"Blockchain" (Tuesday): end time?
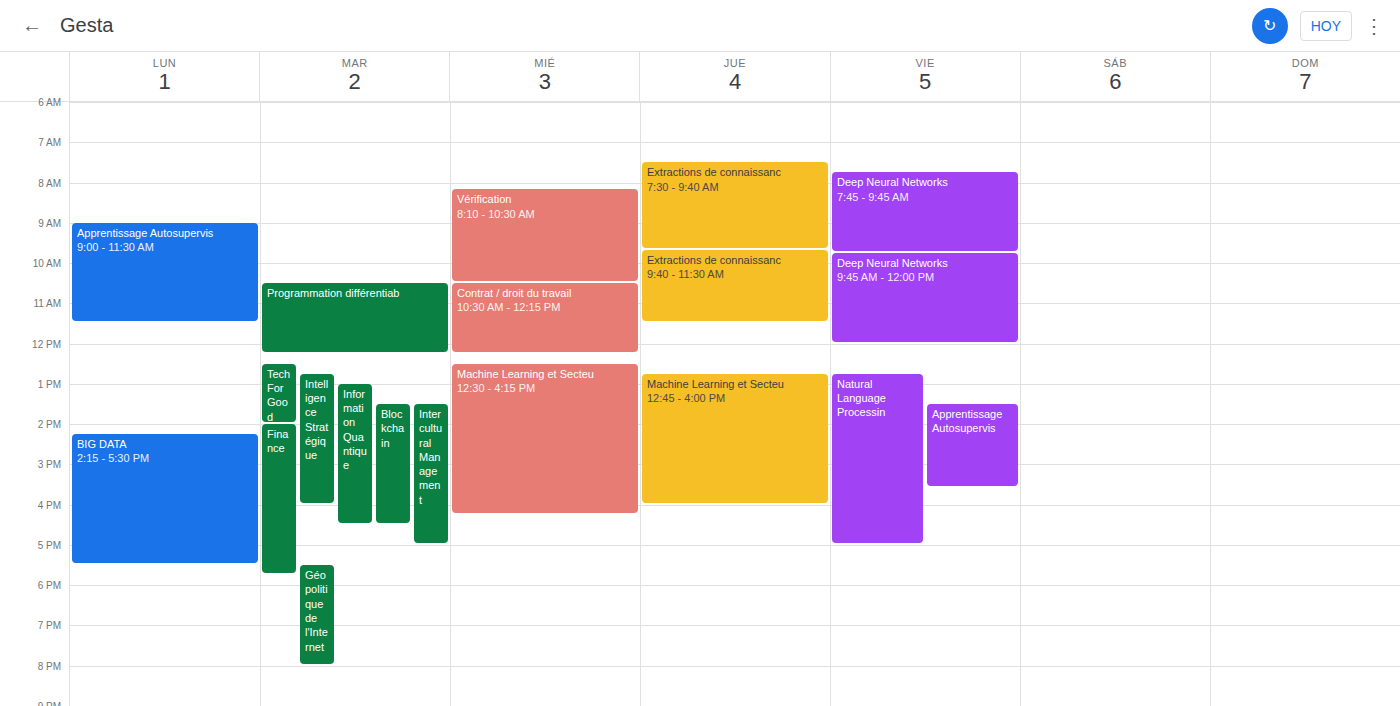
4:30 PM